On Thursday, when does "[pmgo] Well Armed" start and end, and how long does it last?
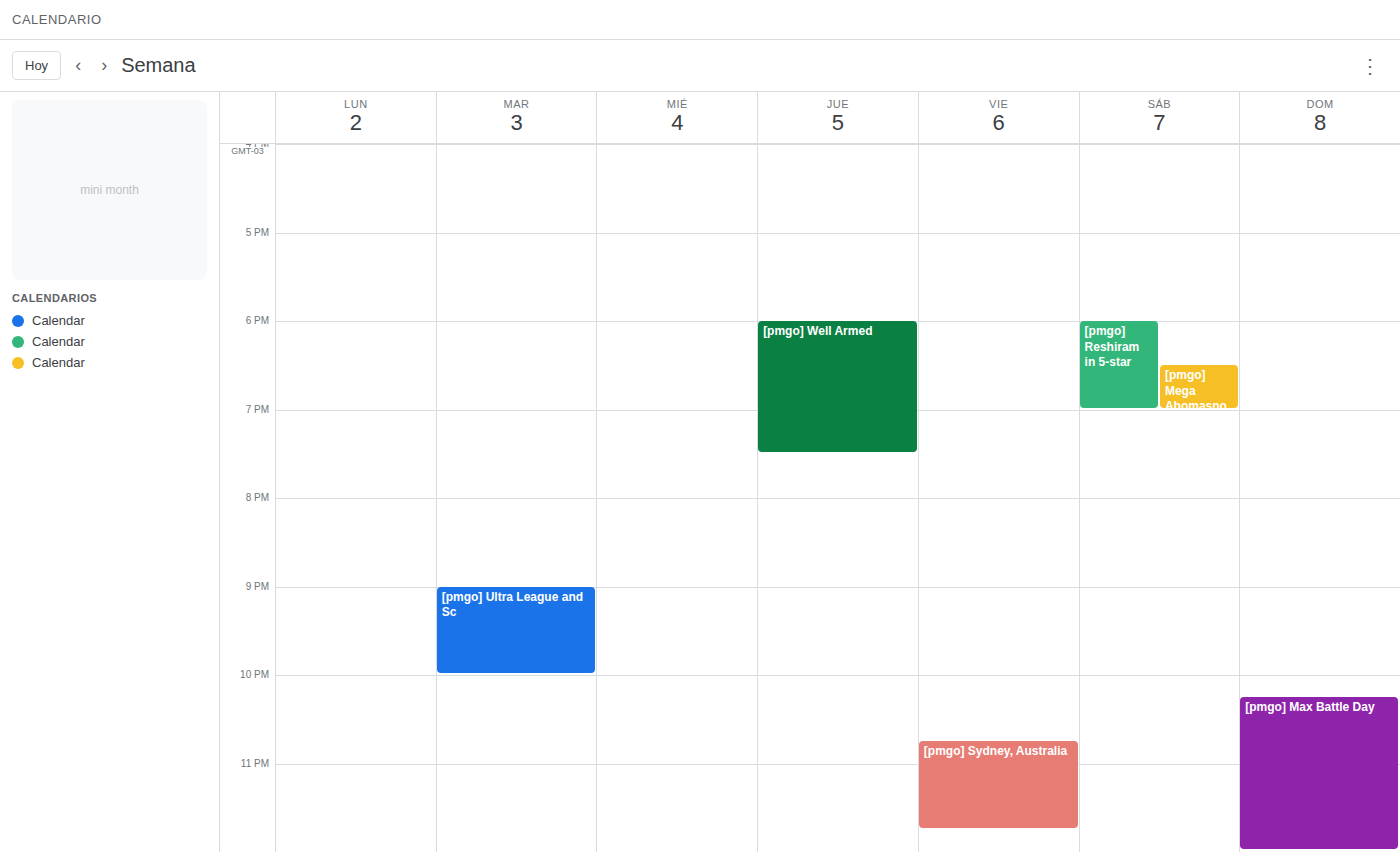
18:00 to 19:30, 1 hour 30 minutes